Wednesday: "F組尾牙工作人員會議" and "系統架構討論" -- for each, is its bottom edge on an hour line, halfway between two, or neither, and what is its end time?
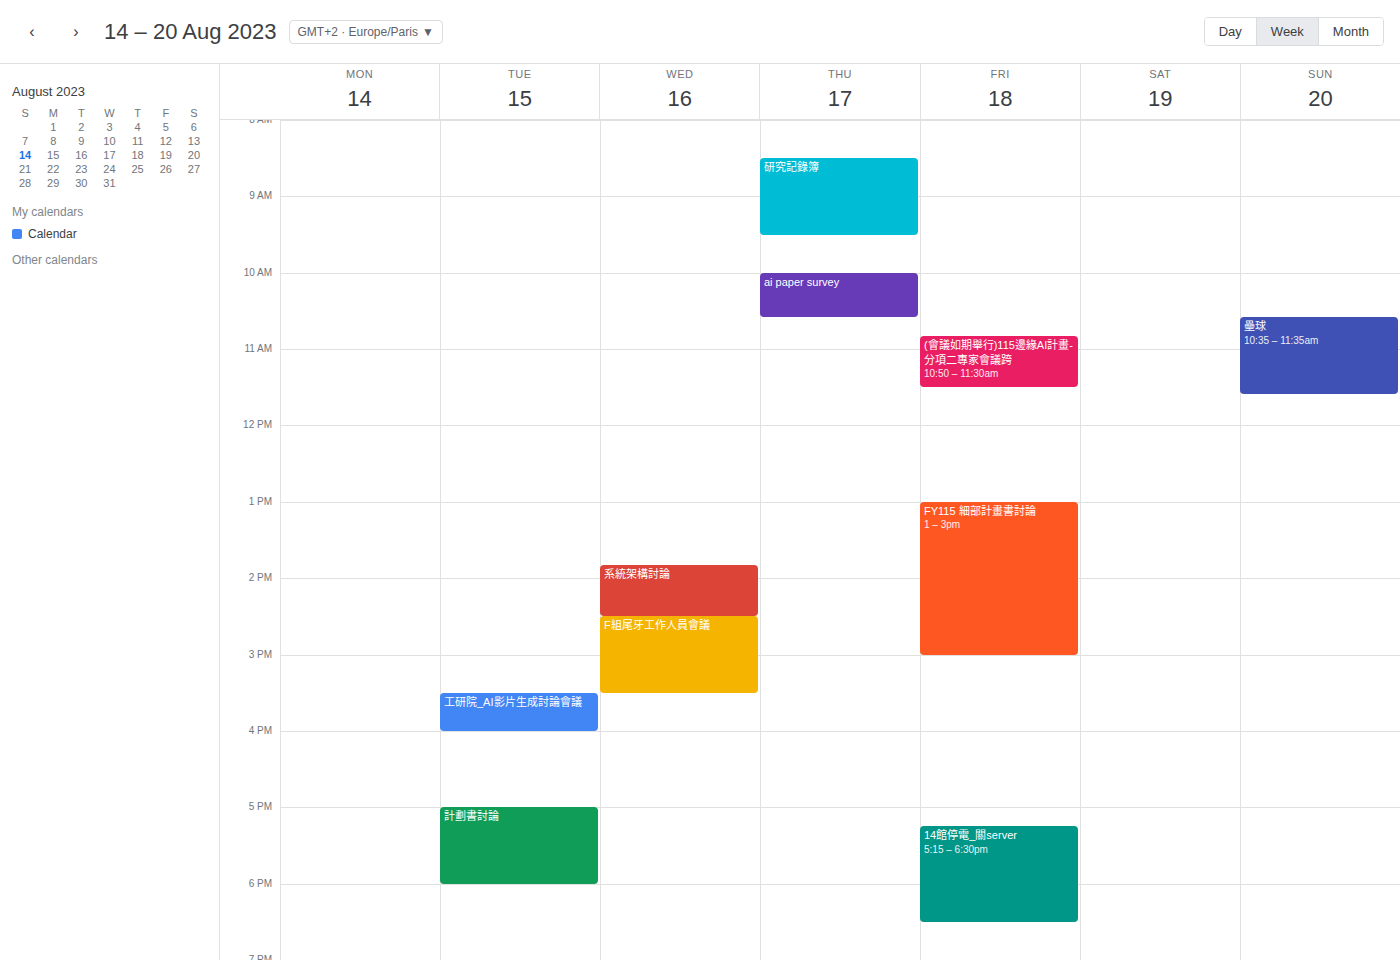
"F組尾牙工作人員會議": 3:30 PM, halfway between the 3 PM and 4 PM lines. "系統架構討論": 2:30 PM, halfway between the 2 PM and 3 PM lines.